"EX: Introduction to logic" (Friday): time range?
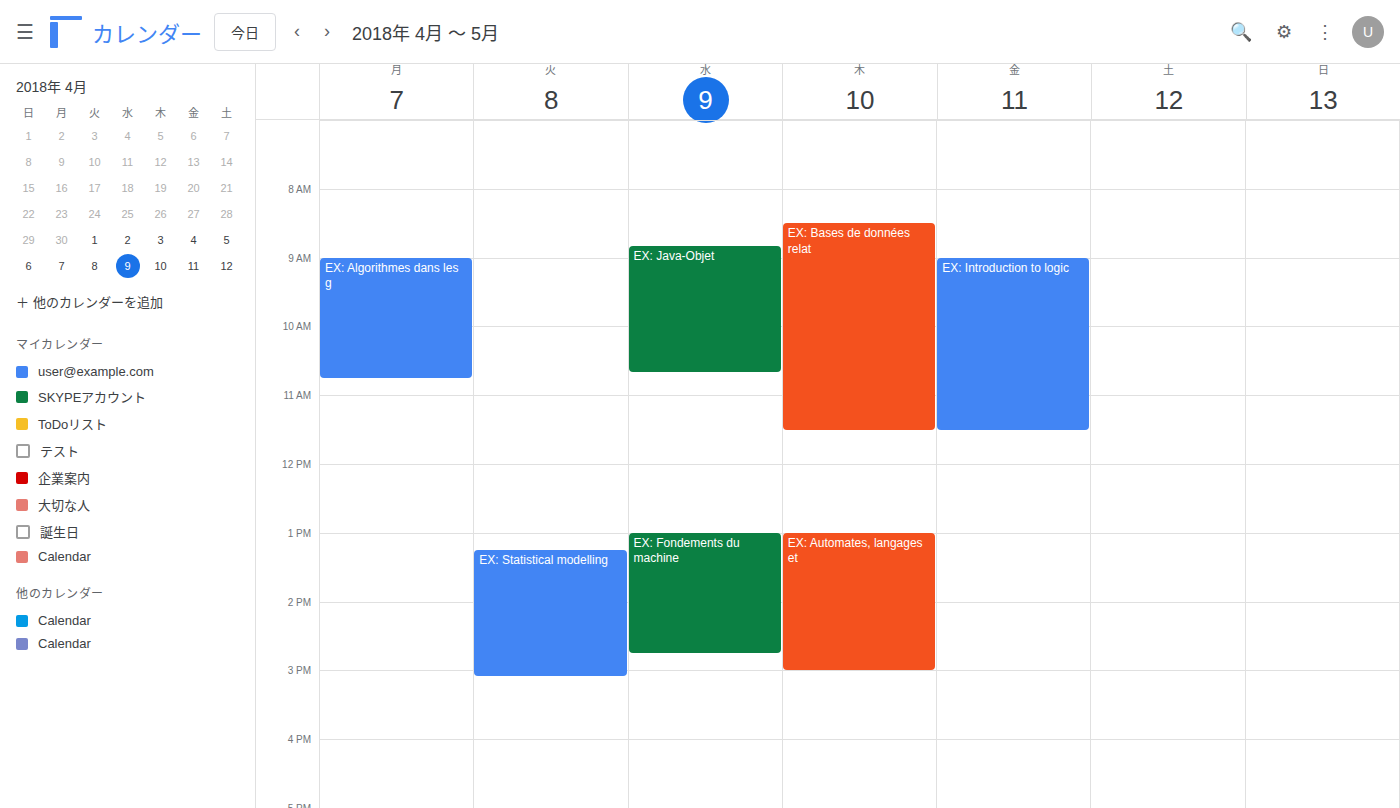
9:00 AM to 11:30 AM